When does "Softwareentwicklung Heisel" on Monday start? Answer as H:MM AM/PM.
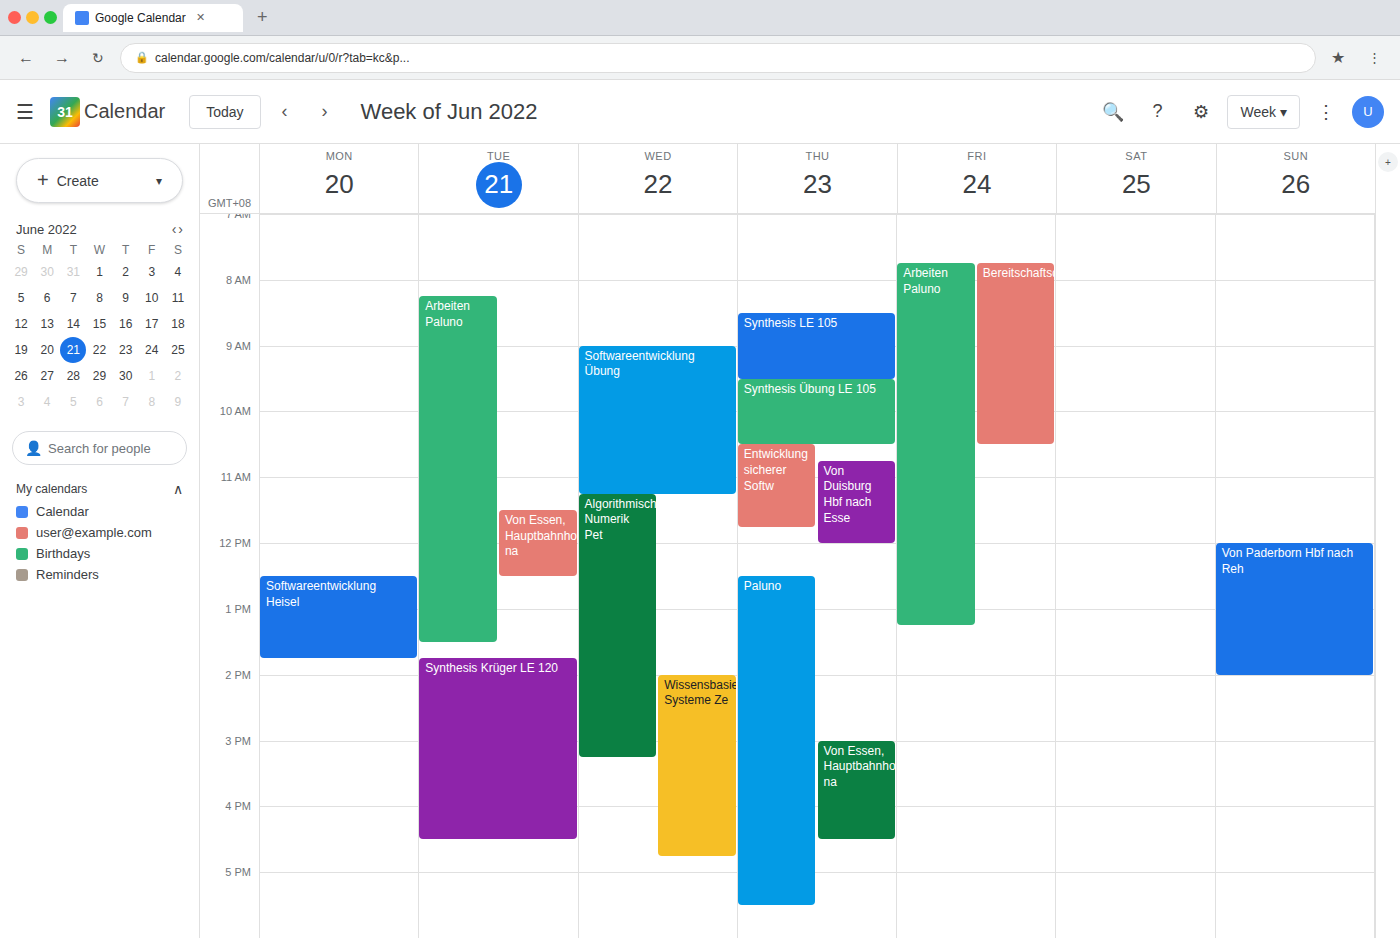
12:30 PM